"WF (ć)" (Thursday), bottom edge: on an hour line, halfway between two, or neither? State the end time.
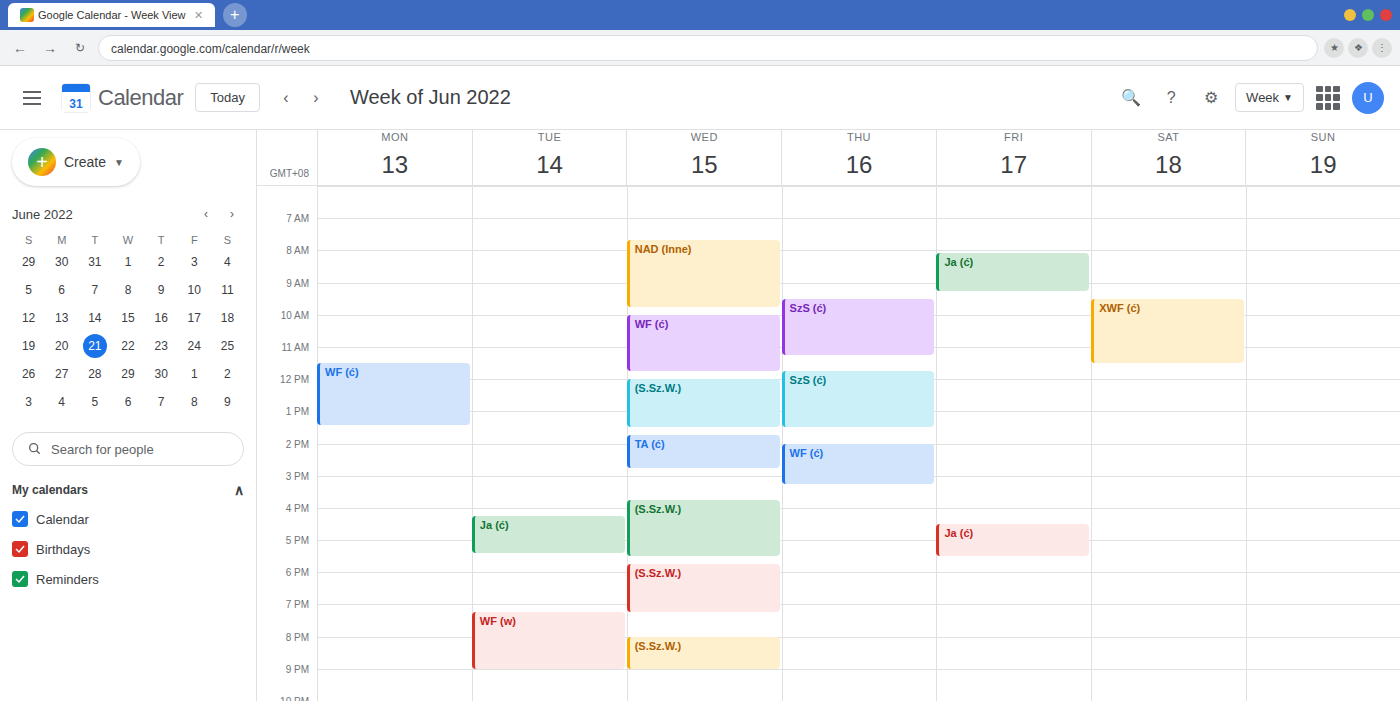
3:15 PM -- neither: a quarter of the way from the 3 PM line to the 4 PM line.